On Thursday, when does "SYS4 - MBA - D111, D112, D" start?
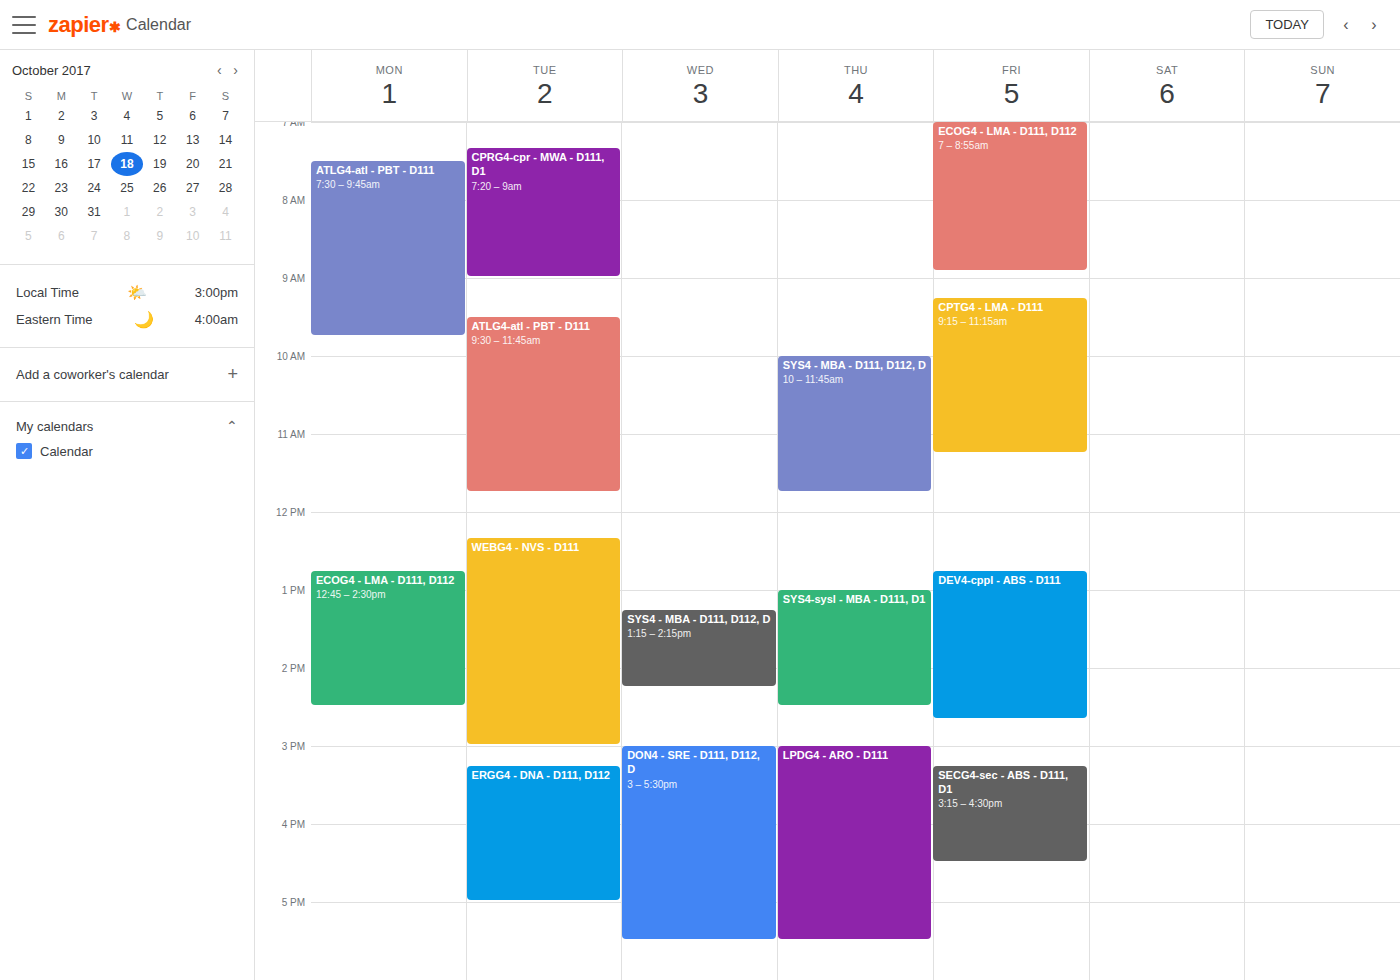
10:00 AM